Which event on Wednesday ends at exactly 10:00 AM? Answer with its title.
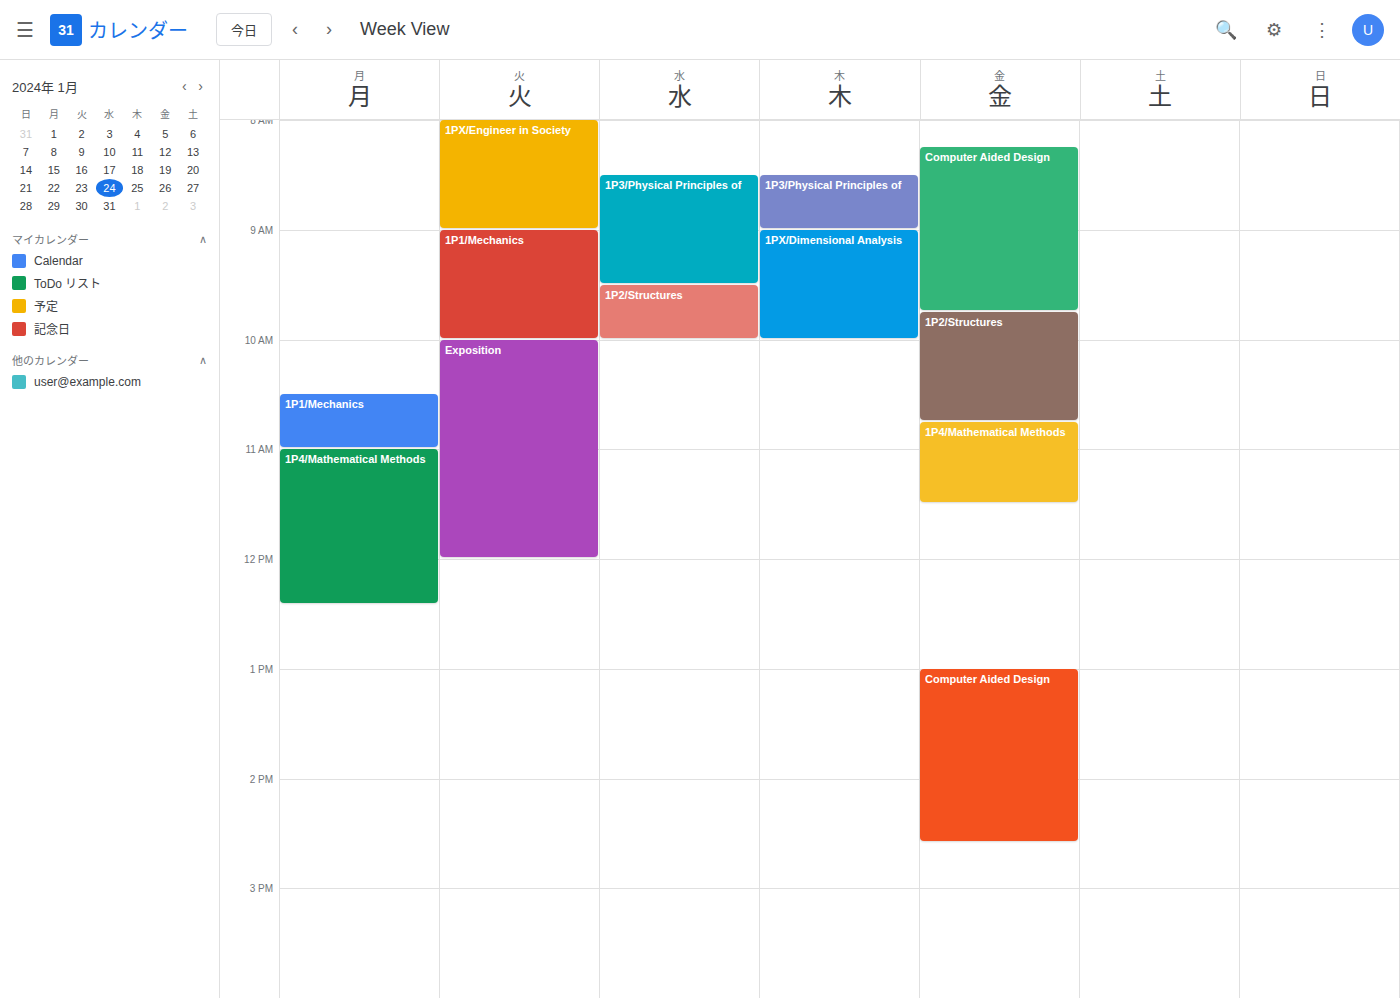
"1P2/Structures"